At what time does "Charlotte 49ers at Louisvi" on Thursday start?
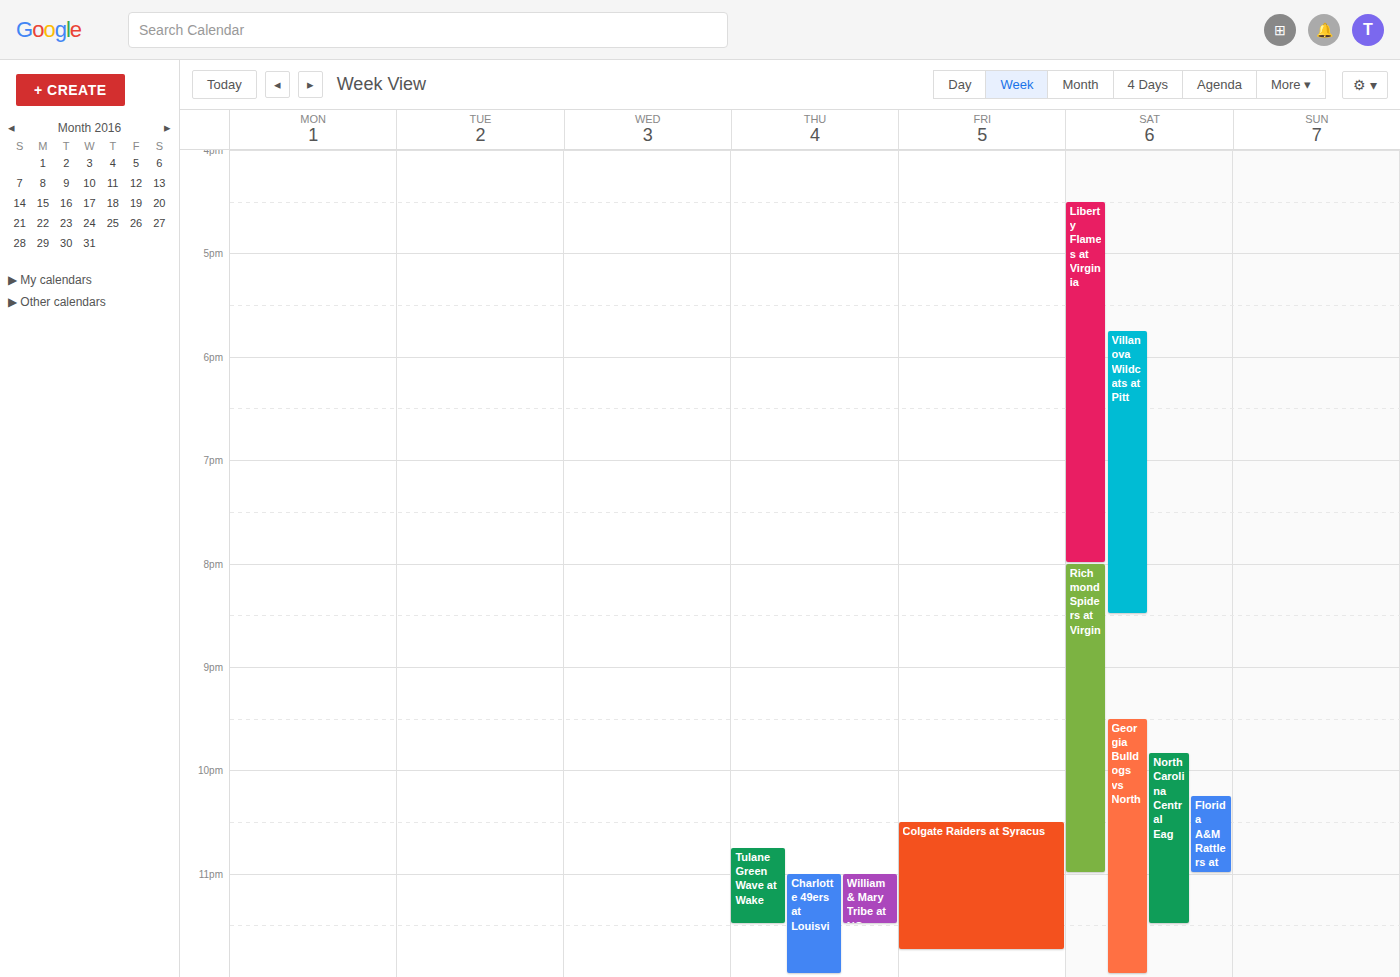
11:00 PM